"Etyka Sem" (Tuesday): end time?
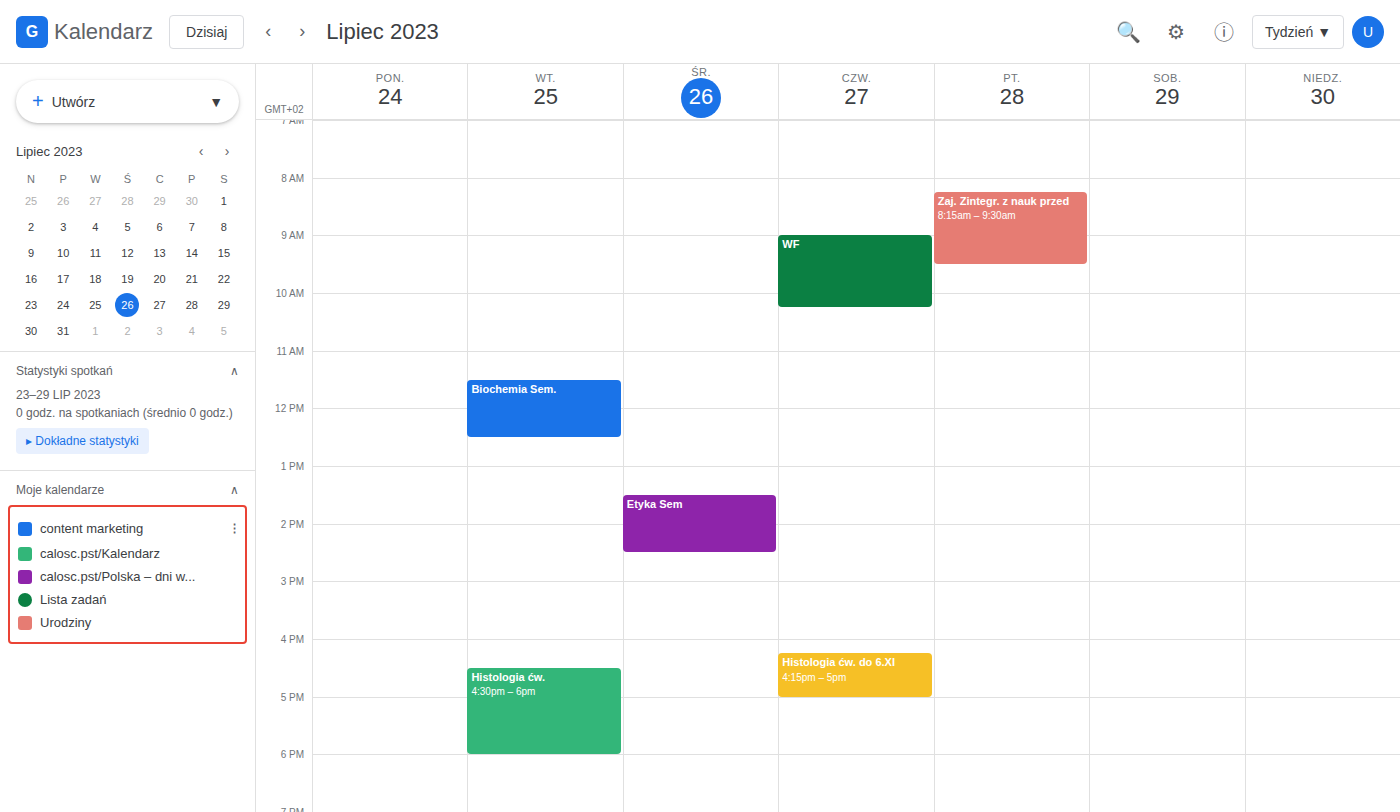
2:30 PM